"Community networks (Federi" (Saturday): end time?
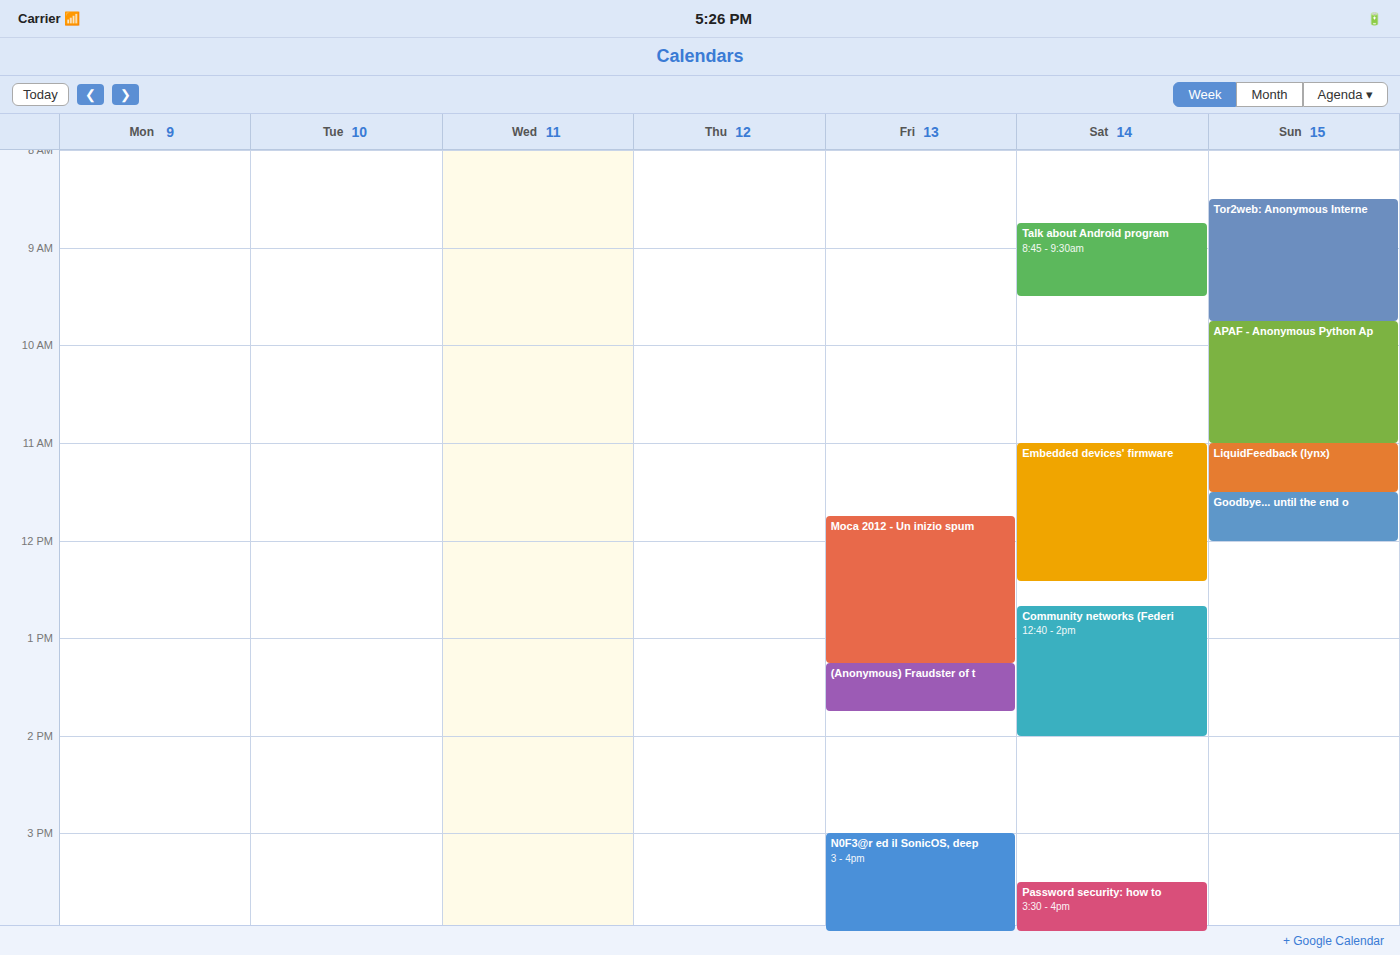
2:00 PM